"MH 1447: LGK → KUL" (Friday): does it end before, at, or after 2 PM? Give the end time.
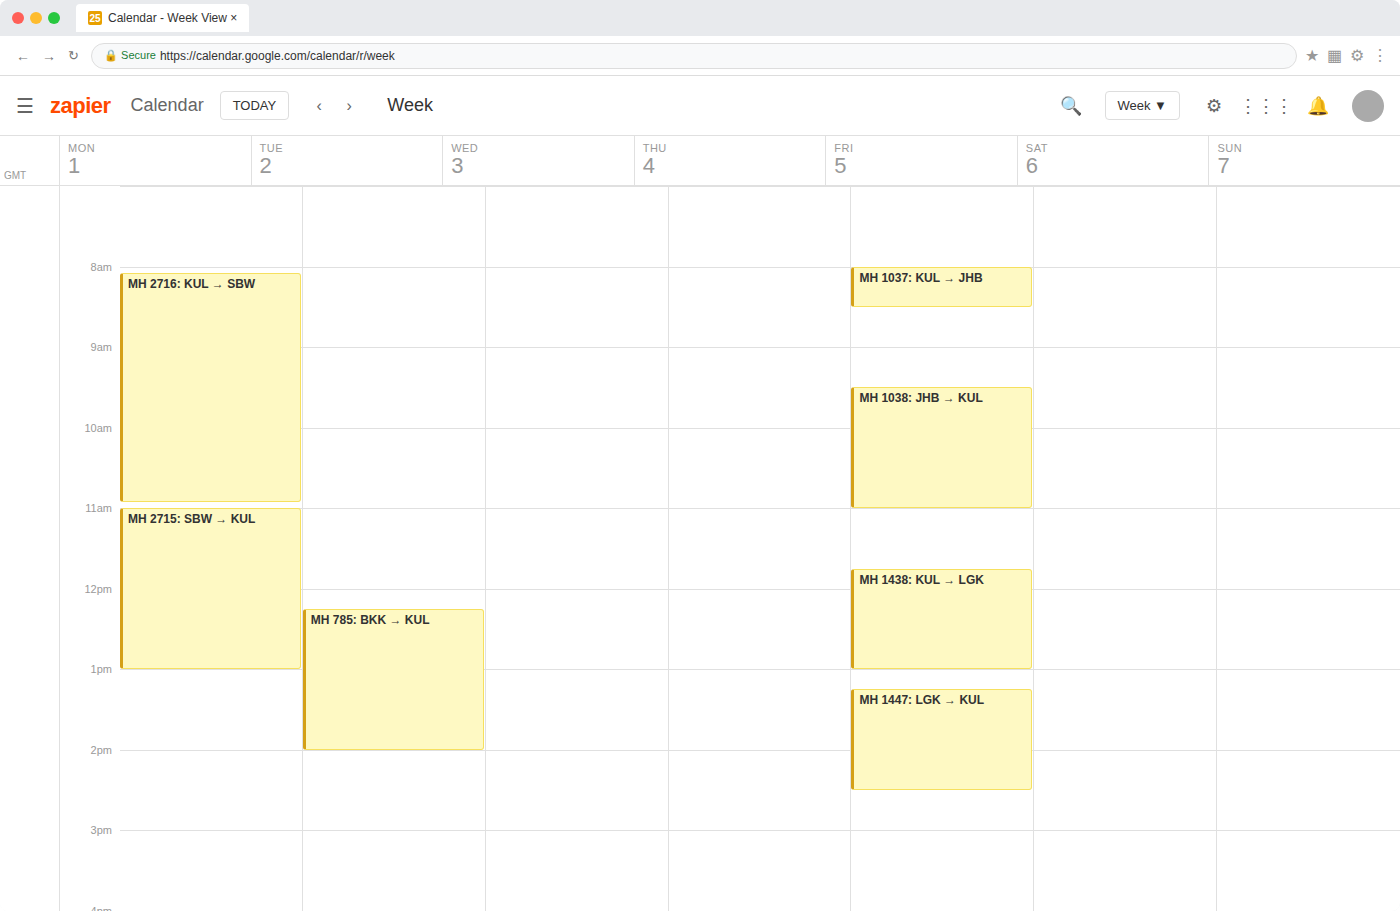
2:30 PM -- after 2 PM, 30 minutes below the 2 PM line.